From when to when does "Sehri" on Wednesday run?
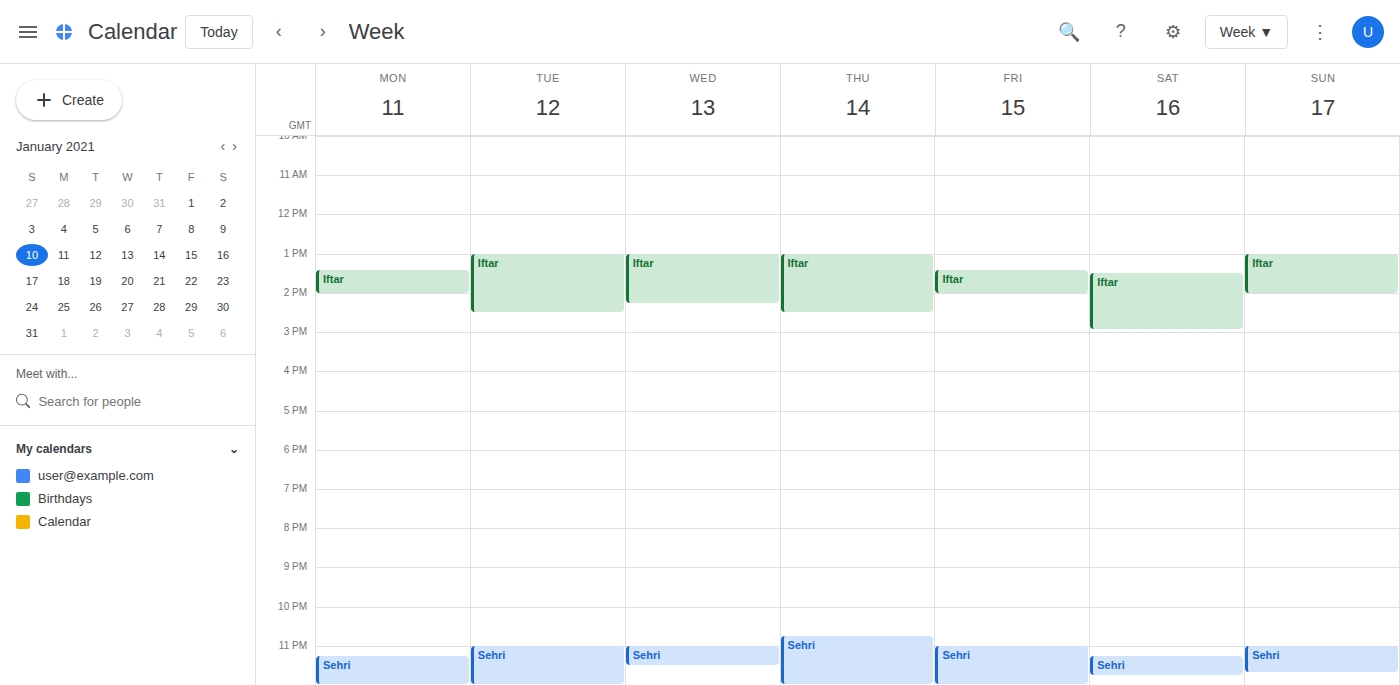
11:00 PM to 11:30 PM